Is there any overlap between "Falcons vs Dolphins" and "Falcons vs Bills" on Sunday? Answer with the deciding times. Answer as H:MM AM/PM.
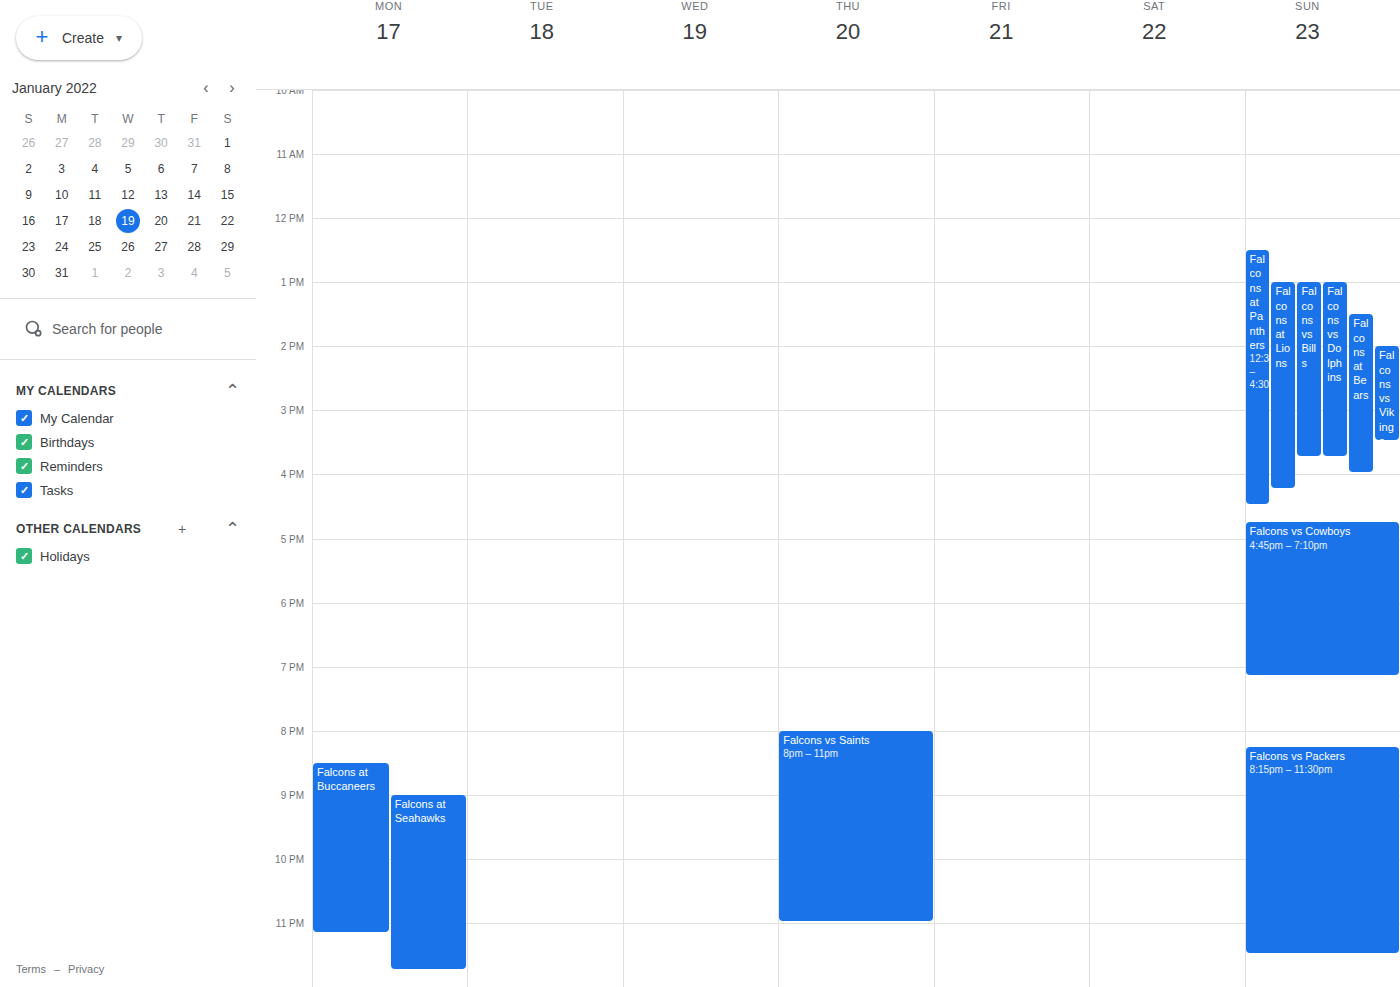
"Falcons vs Bills" runs 1:00 PM to 3:45 PM, inside "Falcons vs Dolphins" -- they overlap.